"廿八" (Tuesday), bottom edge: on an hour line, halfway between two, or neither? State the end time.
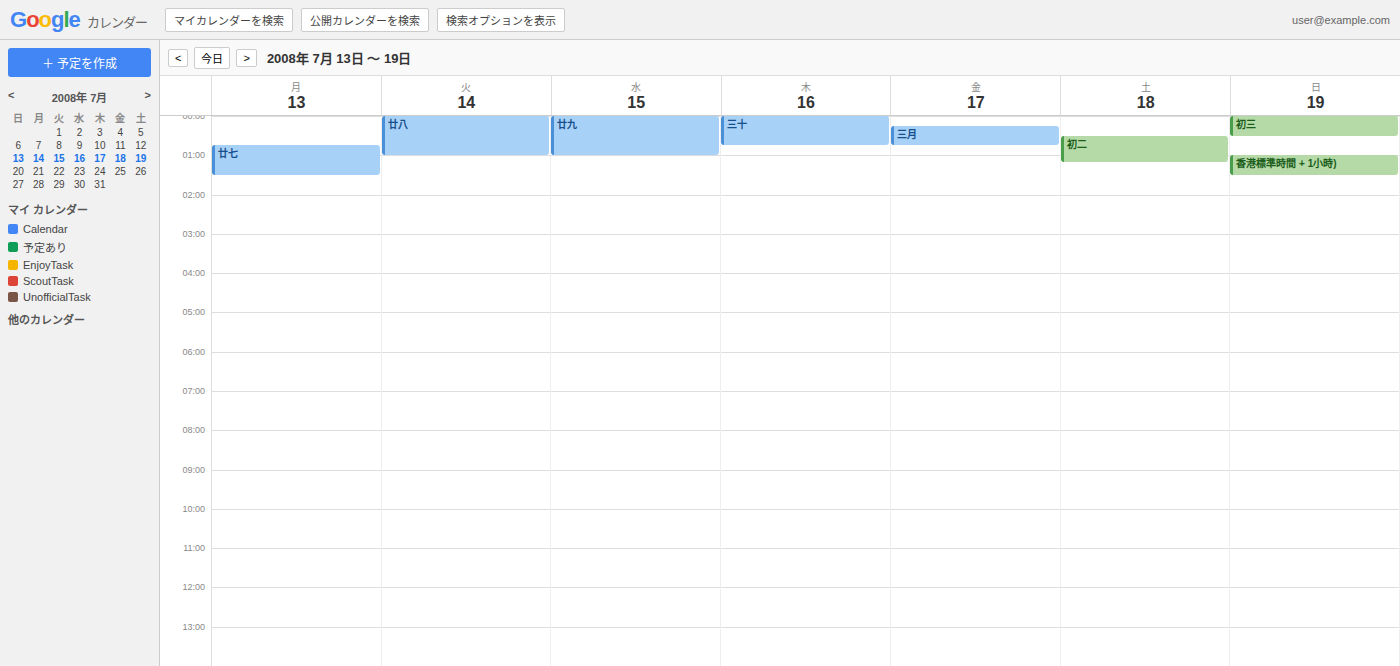
1:00 AM -- exactly on the 1 AM line.